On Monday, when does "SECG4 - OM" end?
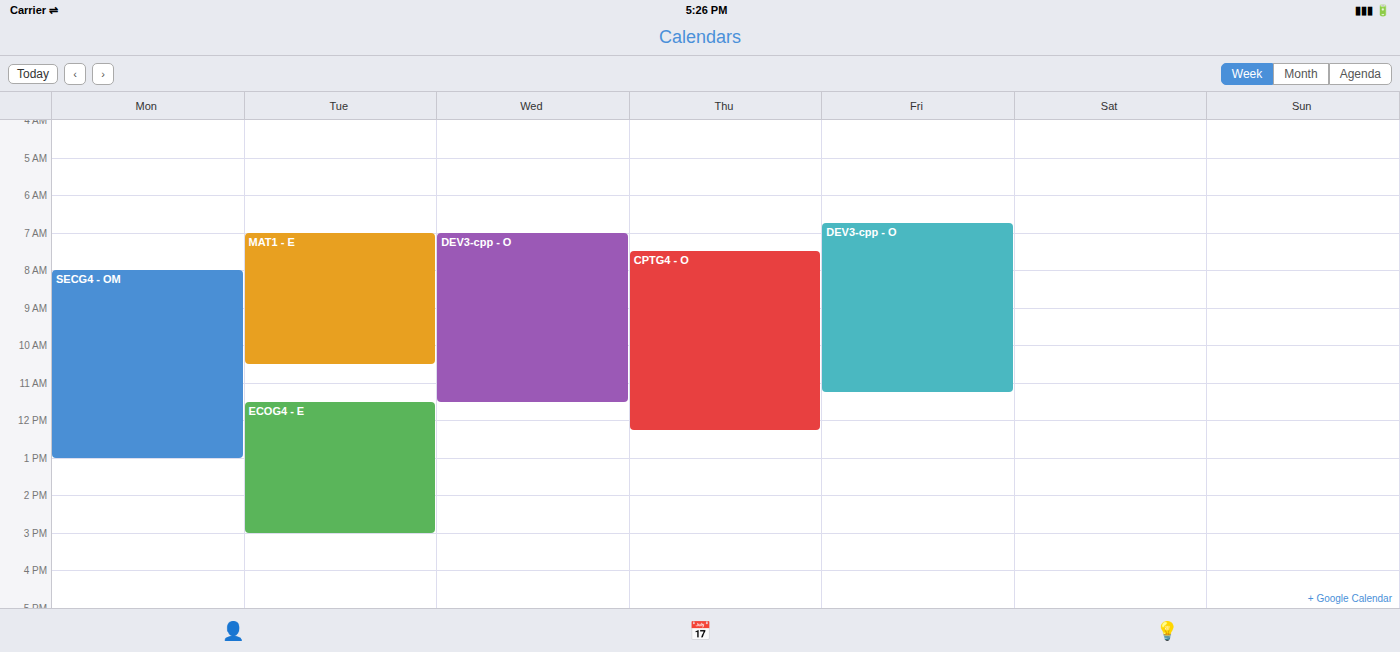
1:00 PM